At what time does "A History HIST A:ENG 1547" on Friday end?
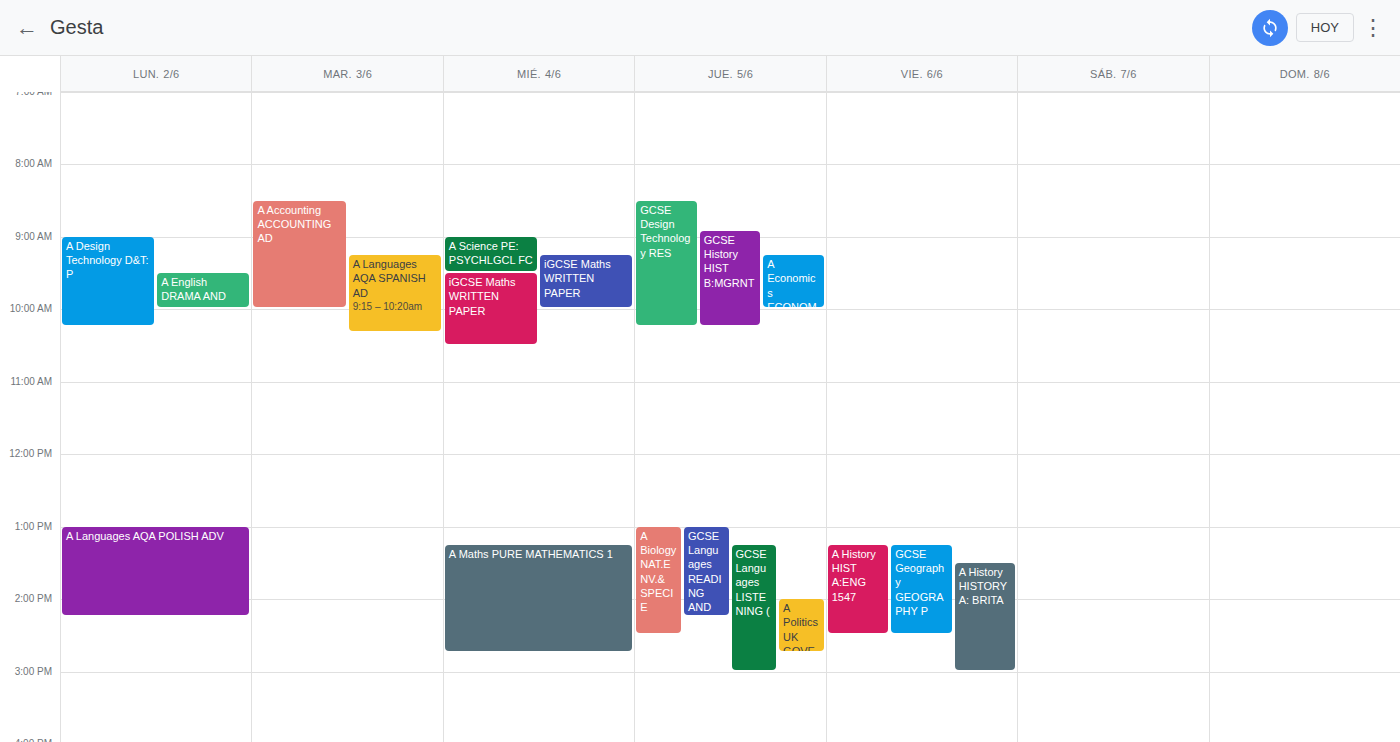
2:30 PM